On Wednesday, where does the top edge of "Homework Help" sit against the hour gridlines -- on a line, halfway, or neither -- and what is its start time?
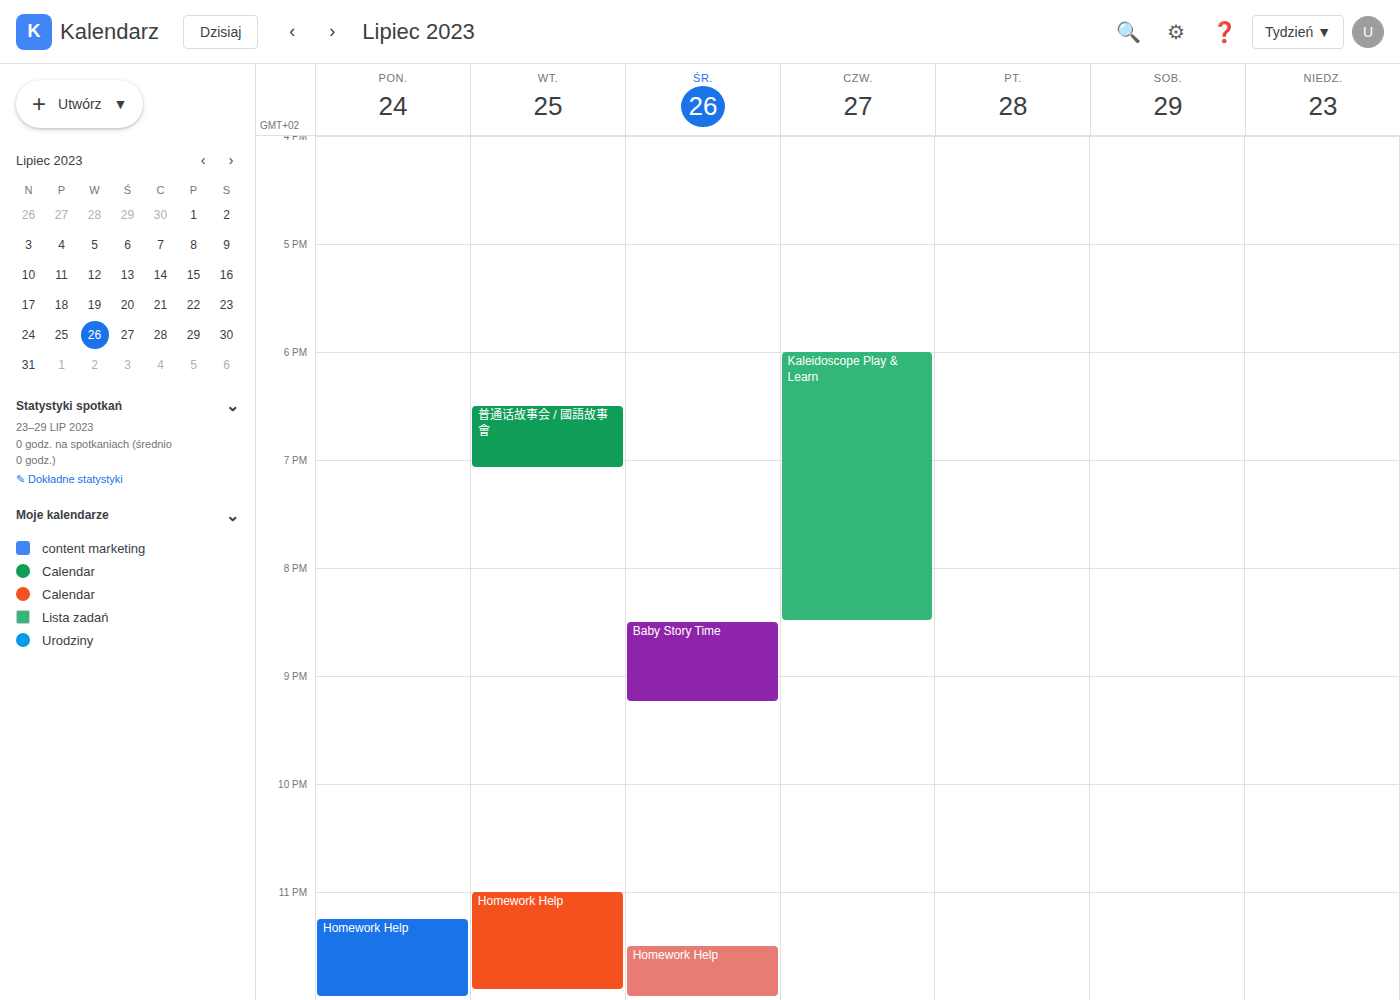
23:30 -- halfway between the 23:00 and 24:00 lines.